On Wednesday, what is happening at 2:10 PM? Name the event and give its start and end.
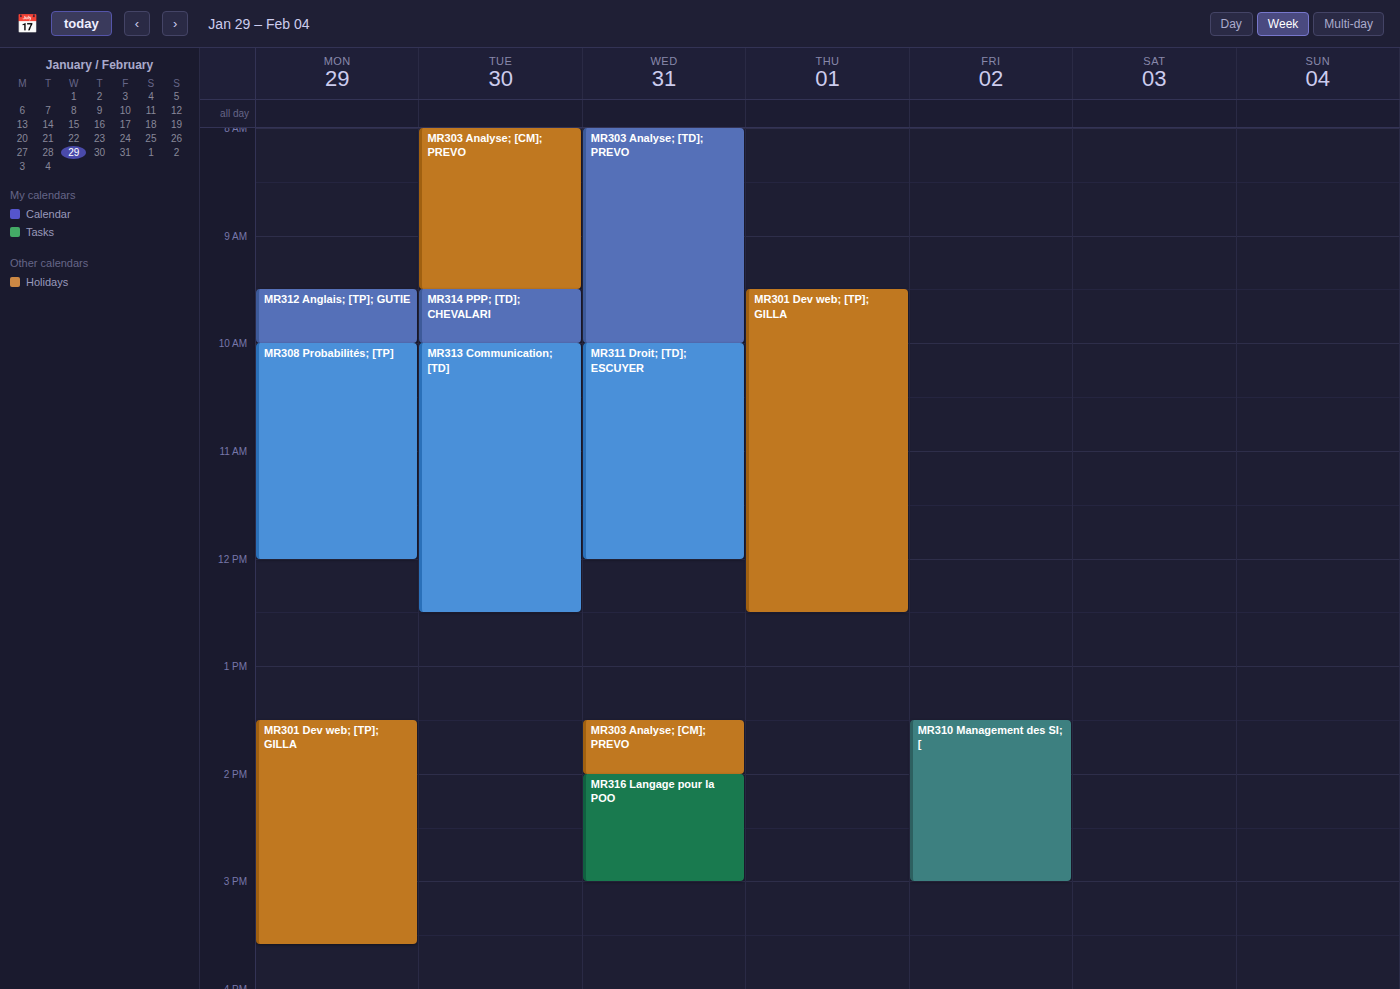
"MR316 Langage pour la POO", 2:00 PM to 3:00 PM